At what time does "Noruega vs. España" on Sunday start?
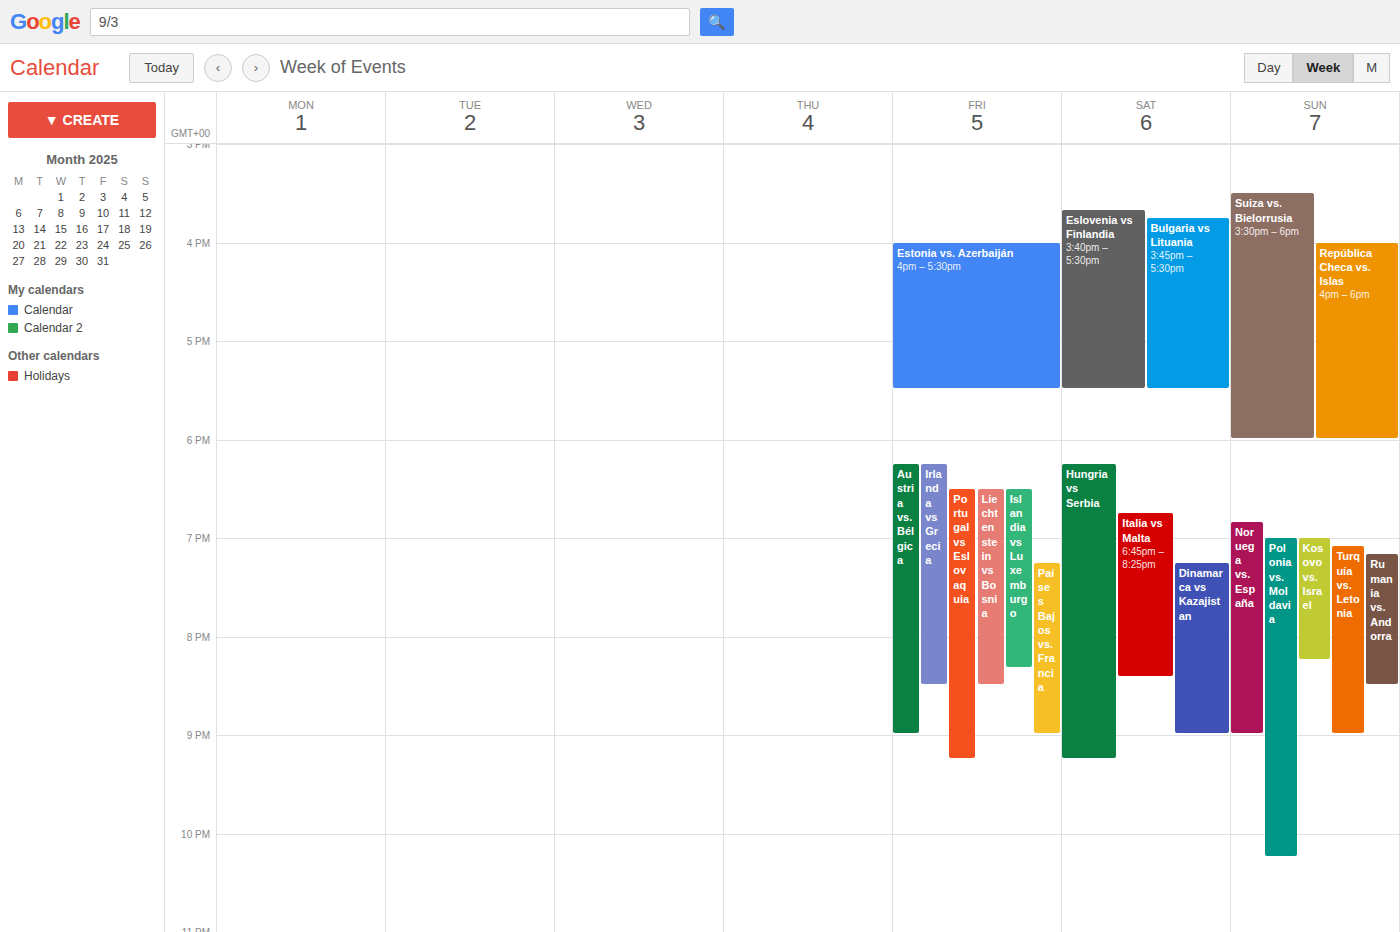
6:50 PM